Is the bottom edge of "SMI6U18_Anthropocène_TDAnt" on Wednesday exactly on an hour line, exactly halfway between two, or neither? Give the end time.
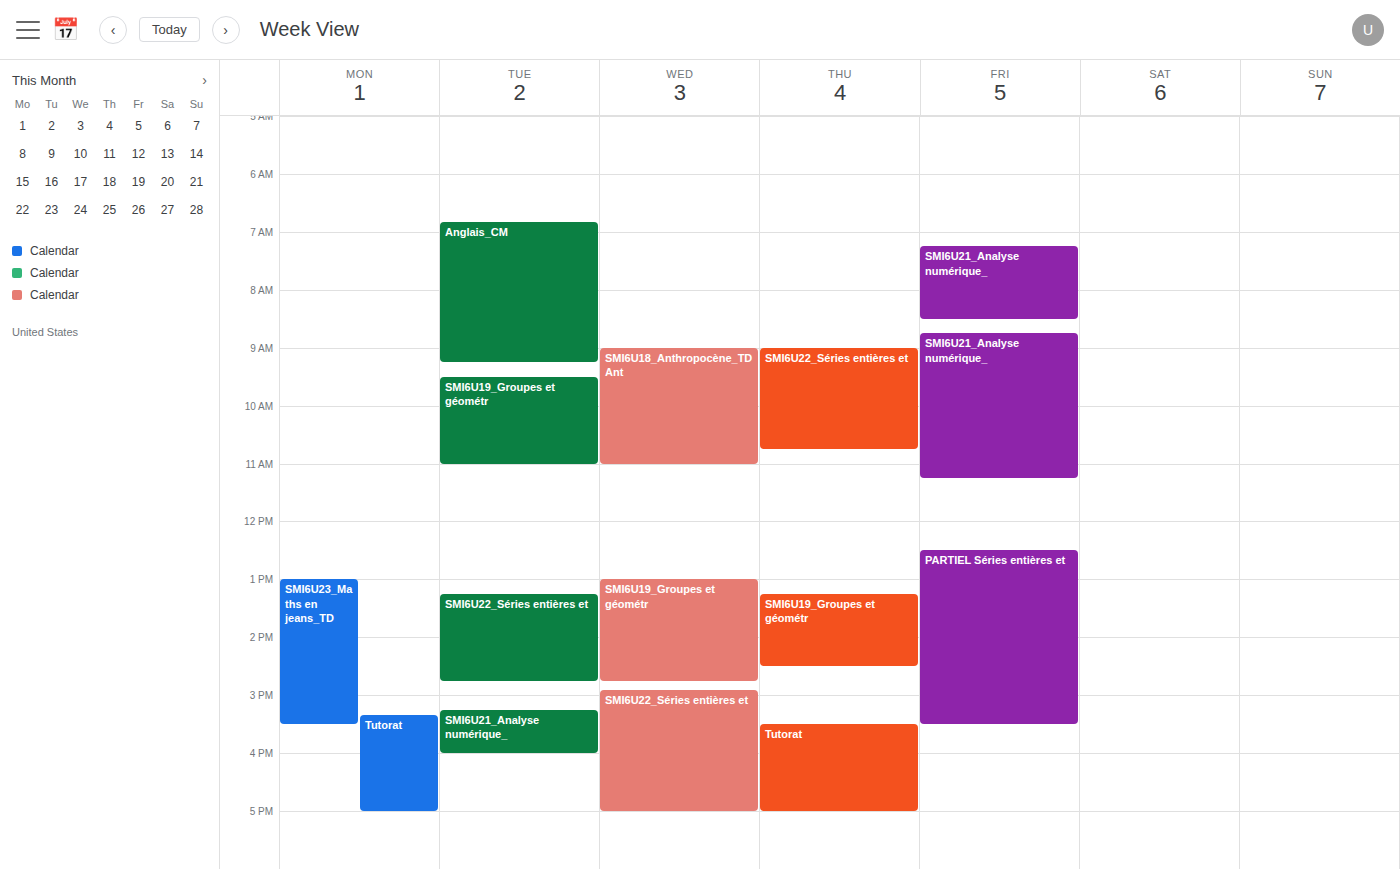
11:00 AM -- exactly on the 11 AM line.